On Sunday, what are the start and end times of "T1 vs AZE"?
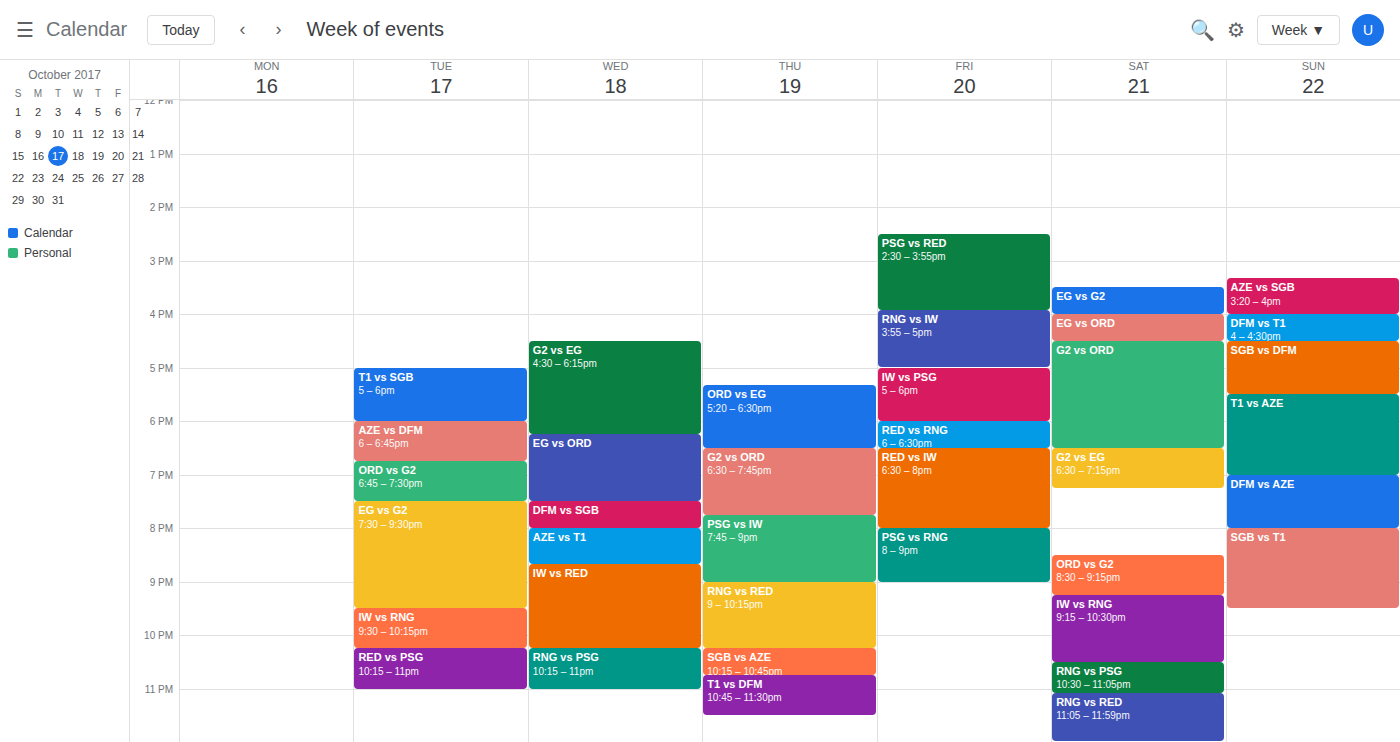
5:30 PM to 7:00 PM